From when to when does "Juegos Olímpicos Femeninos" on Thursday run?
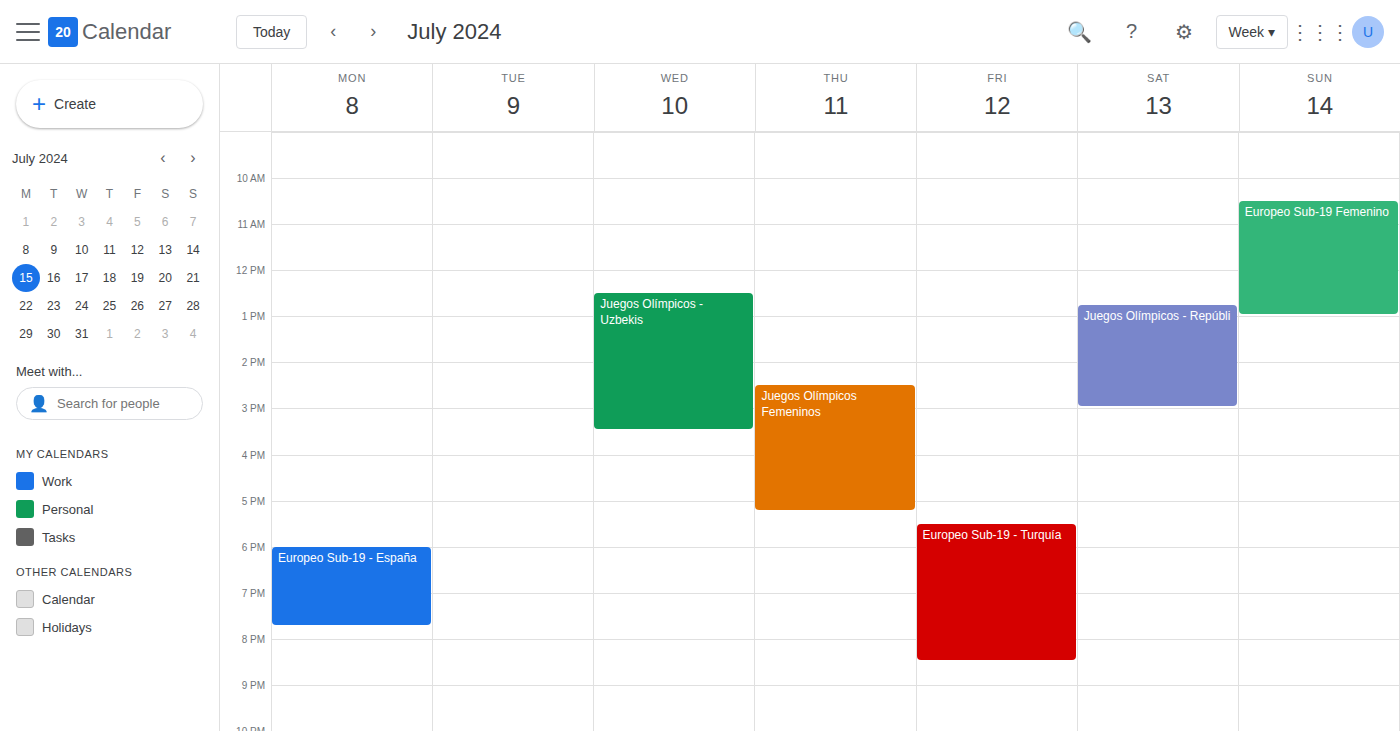
14:30 to 17:15